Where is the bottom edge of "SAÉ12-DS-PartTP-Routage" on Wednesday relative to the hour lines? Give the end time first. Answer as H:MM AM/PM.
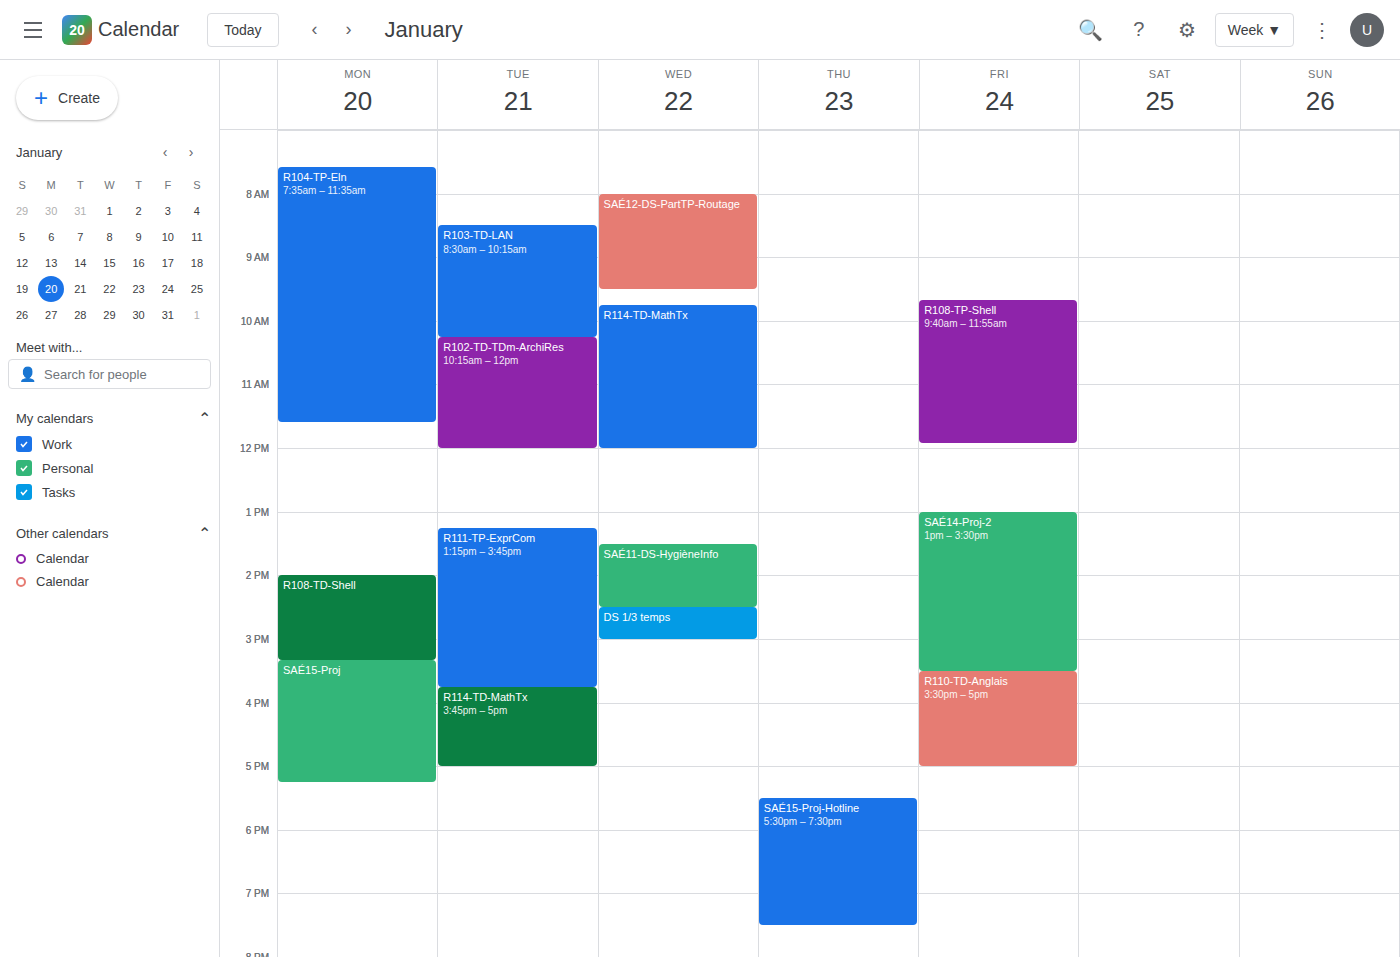
9:30 AM -- halfway between the 9 AM and 10 AM lines.